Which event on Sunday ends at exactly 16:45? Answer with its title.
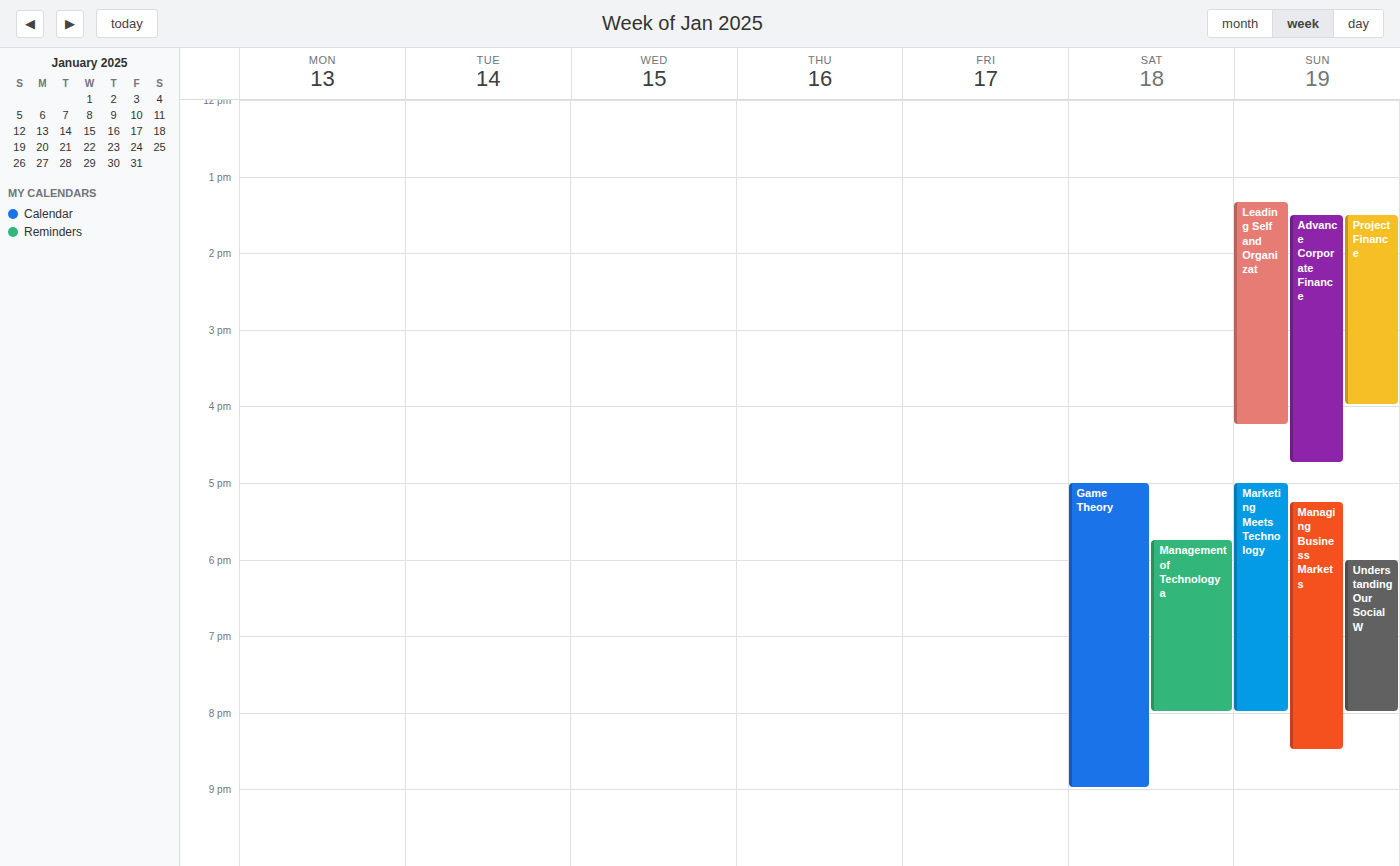
"Advance Corporate Finance"